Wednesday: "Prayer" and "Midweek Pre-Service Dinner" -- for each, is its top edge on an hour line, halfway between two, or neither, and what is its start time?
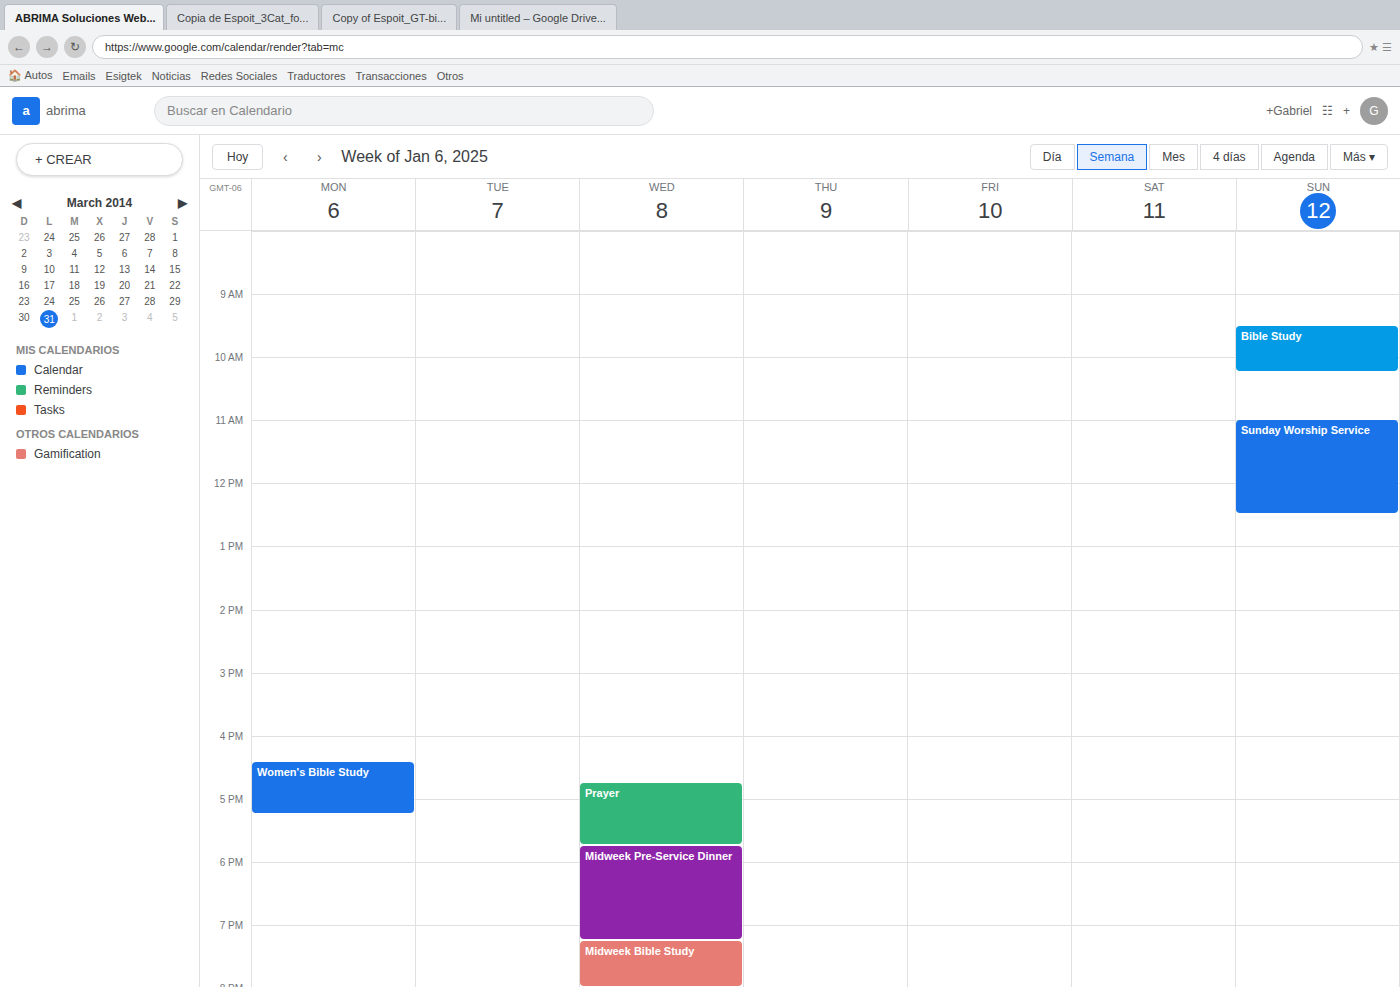
"Prayer": 4:45 PM, neither: three quarters of the way from the 4 PM line to the 5 PM line. "Midweek Pre-Service Dinner": 5:45 PM, neither: three quarters of the way from the 5 PM line to the 6 PM line.